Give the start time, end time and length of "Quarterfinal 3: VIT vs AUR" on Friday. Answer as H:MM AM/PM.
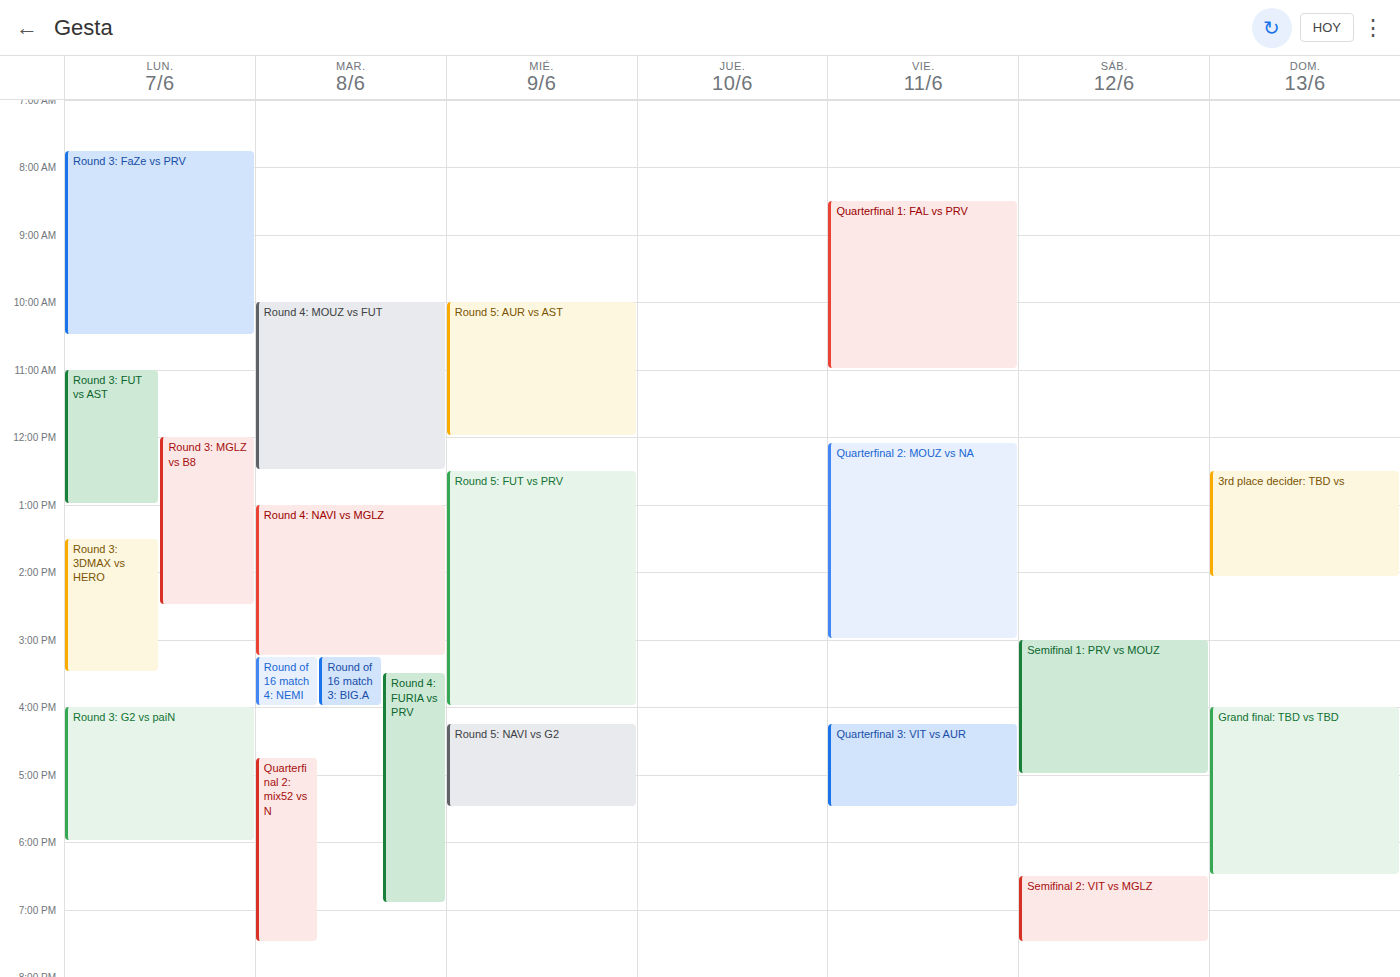
4:15 PM to 5:30 PM, 1 hour 15 minutes